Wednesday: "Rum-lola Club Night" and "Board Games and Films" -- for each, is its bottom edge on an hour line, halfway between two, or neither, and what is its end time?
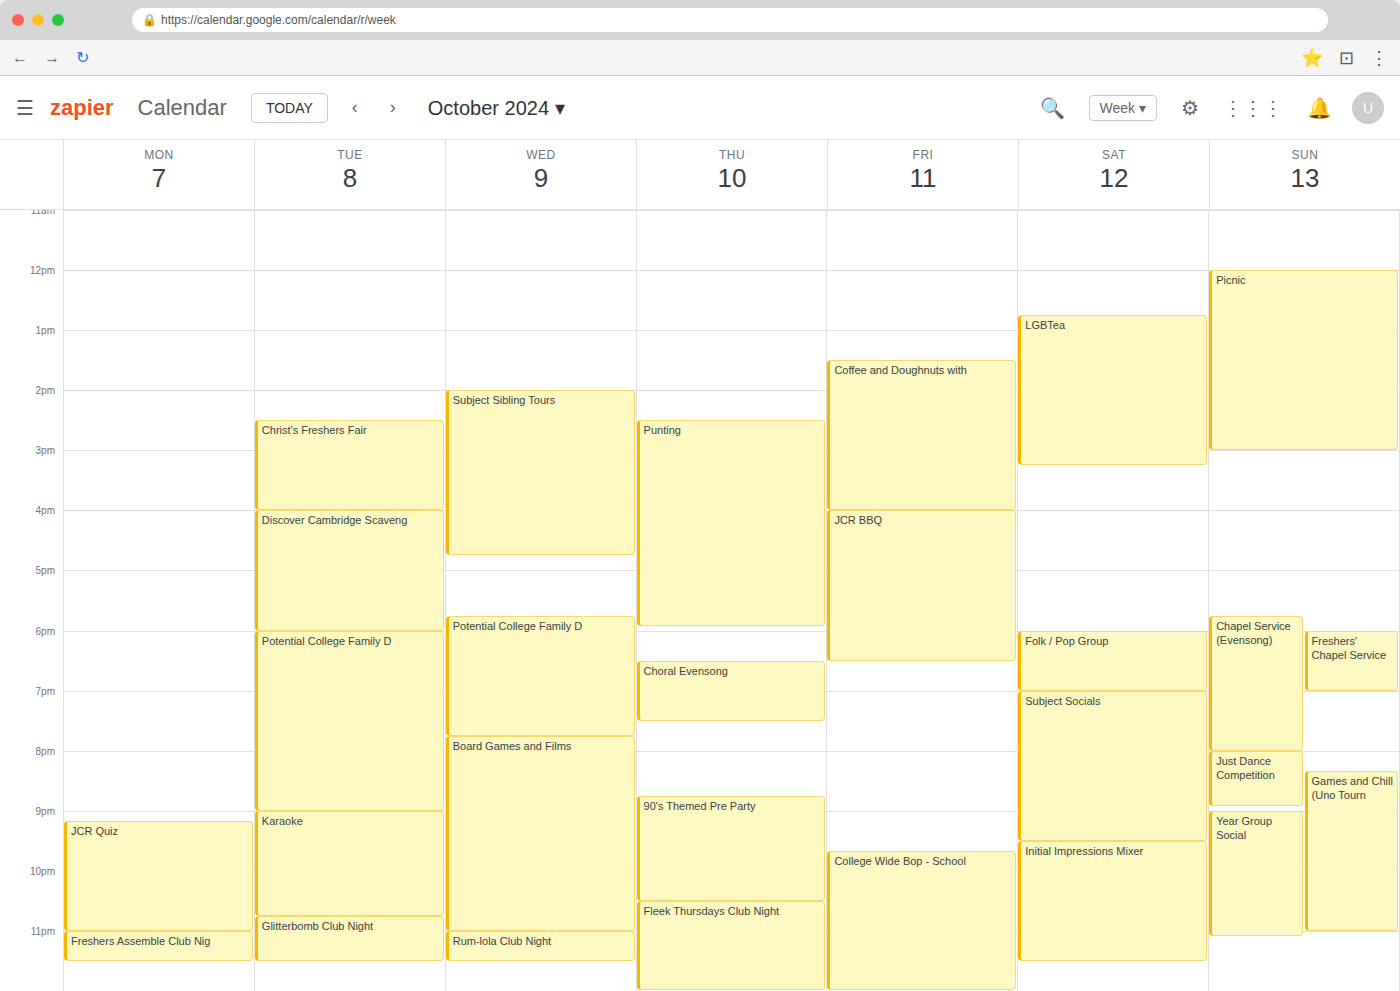
"Rum-lola Club Night": 11:30 PM, halfway between the 11 PM and 12 AM lines. "Board Games and Films": 11:00 PM, exactly on the 11 PM line.